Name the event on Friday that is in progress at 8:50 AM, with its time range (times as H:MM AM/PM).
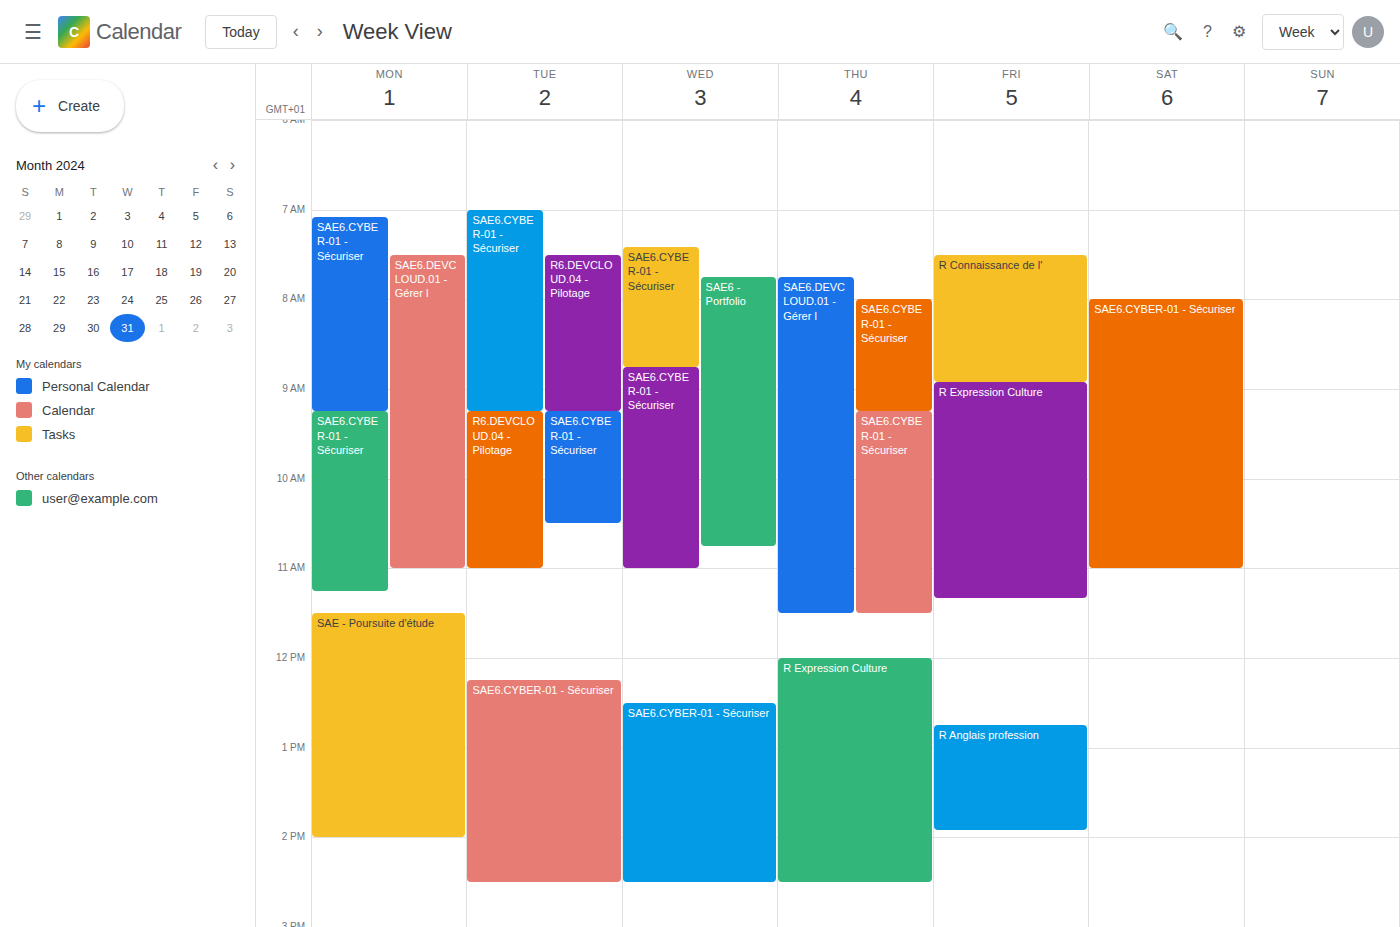
"R Connaissance de l'", 7:30 AM to 8:55 AM